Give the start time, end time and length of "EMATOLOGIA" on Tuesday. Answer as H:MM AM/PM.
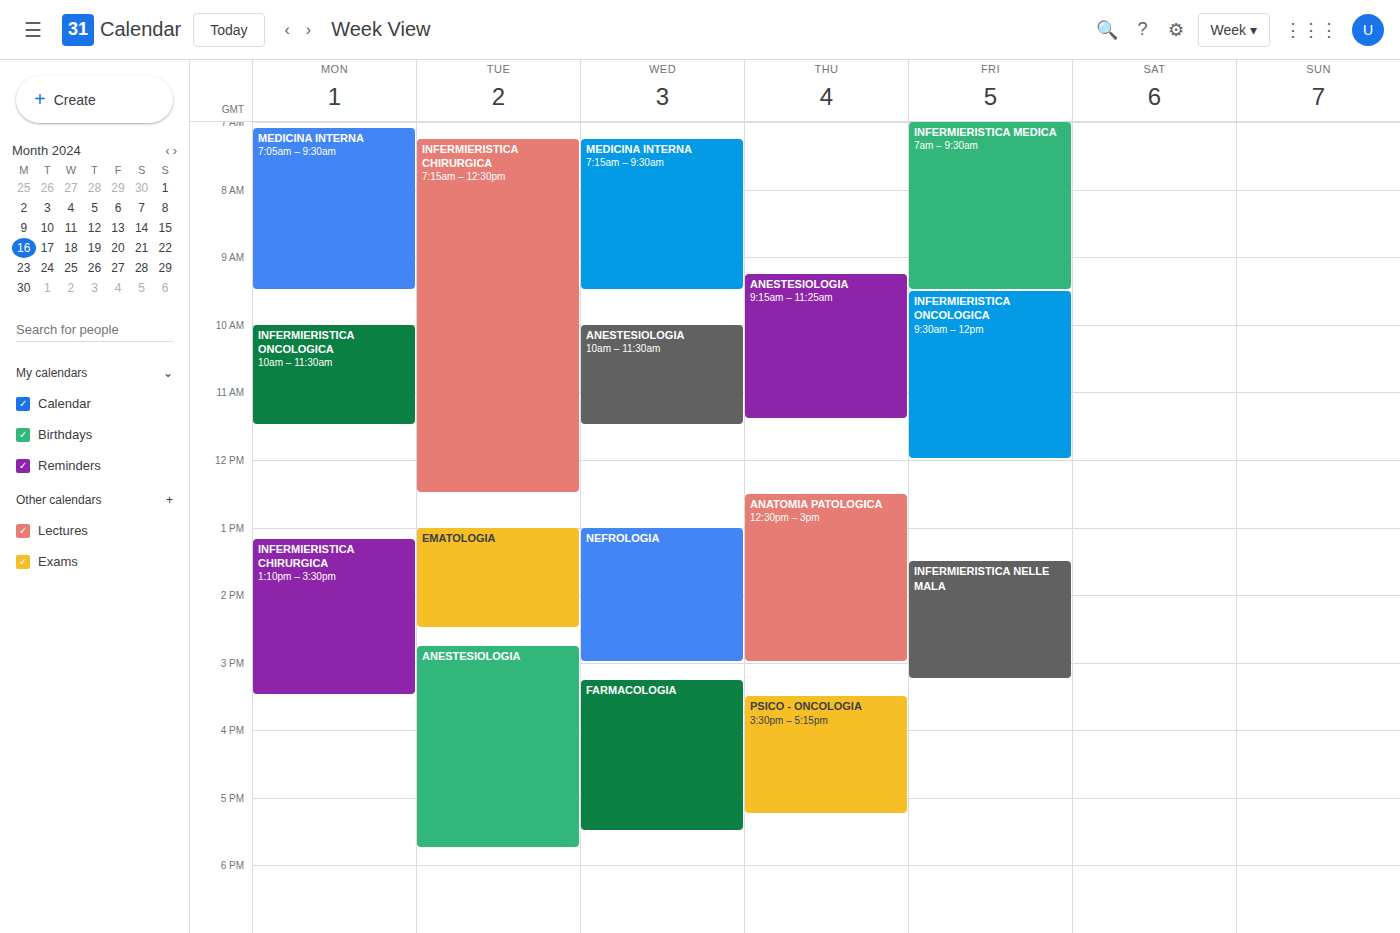
1:00 PM to 2:30 PM, 1 hour 30 minutes